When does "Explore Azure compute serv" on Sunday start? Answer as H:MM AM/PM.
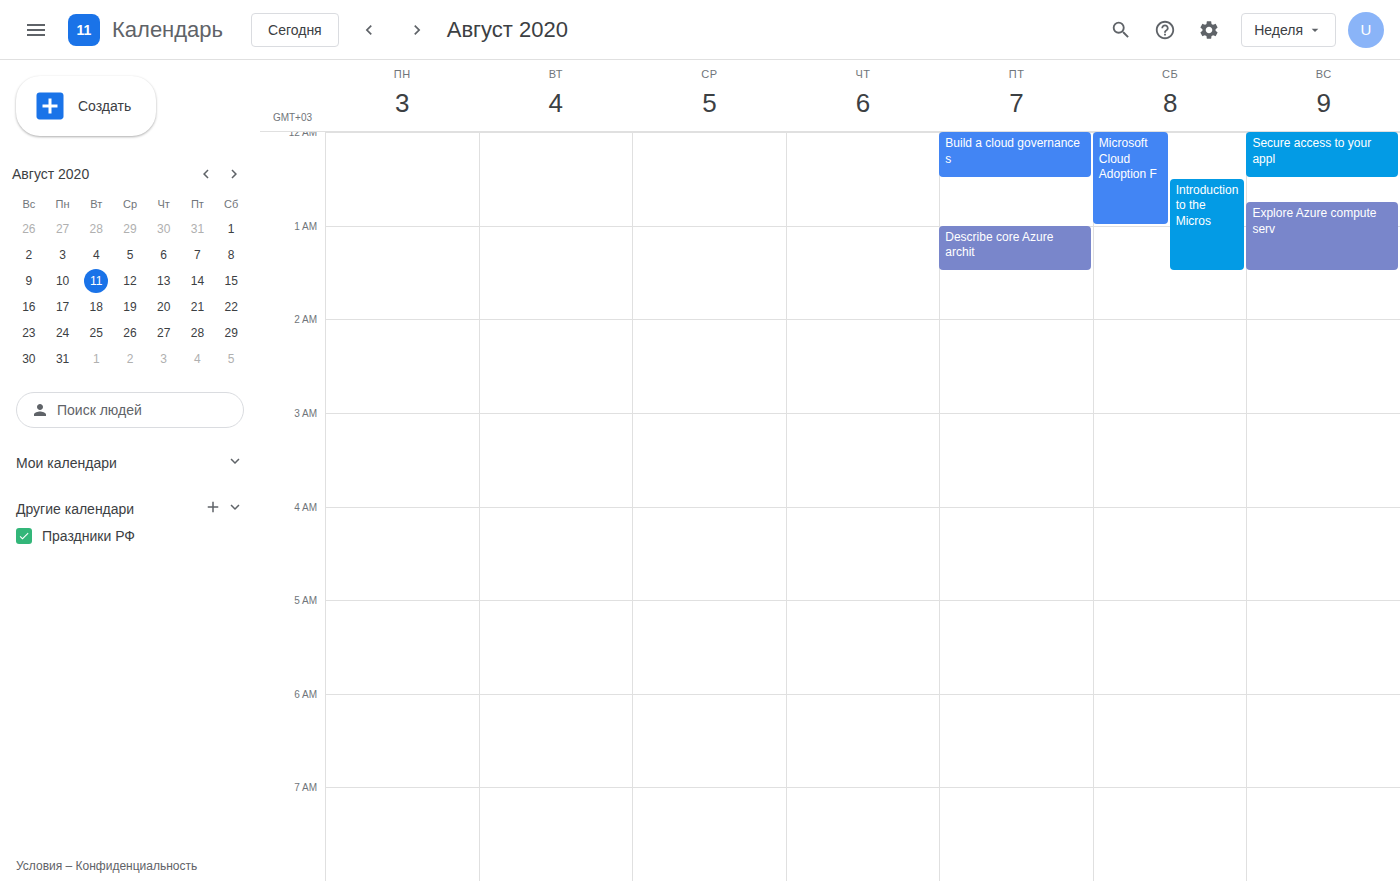
12:45 AM